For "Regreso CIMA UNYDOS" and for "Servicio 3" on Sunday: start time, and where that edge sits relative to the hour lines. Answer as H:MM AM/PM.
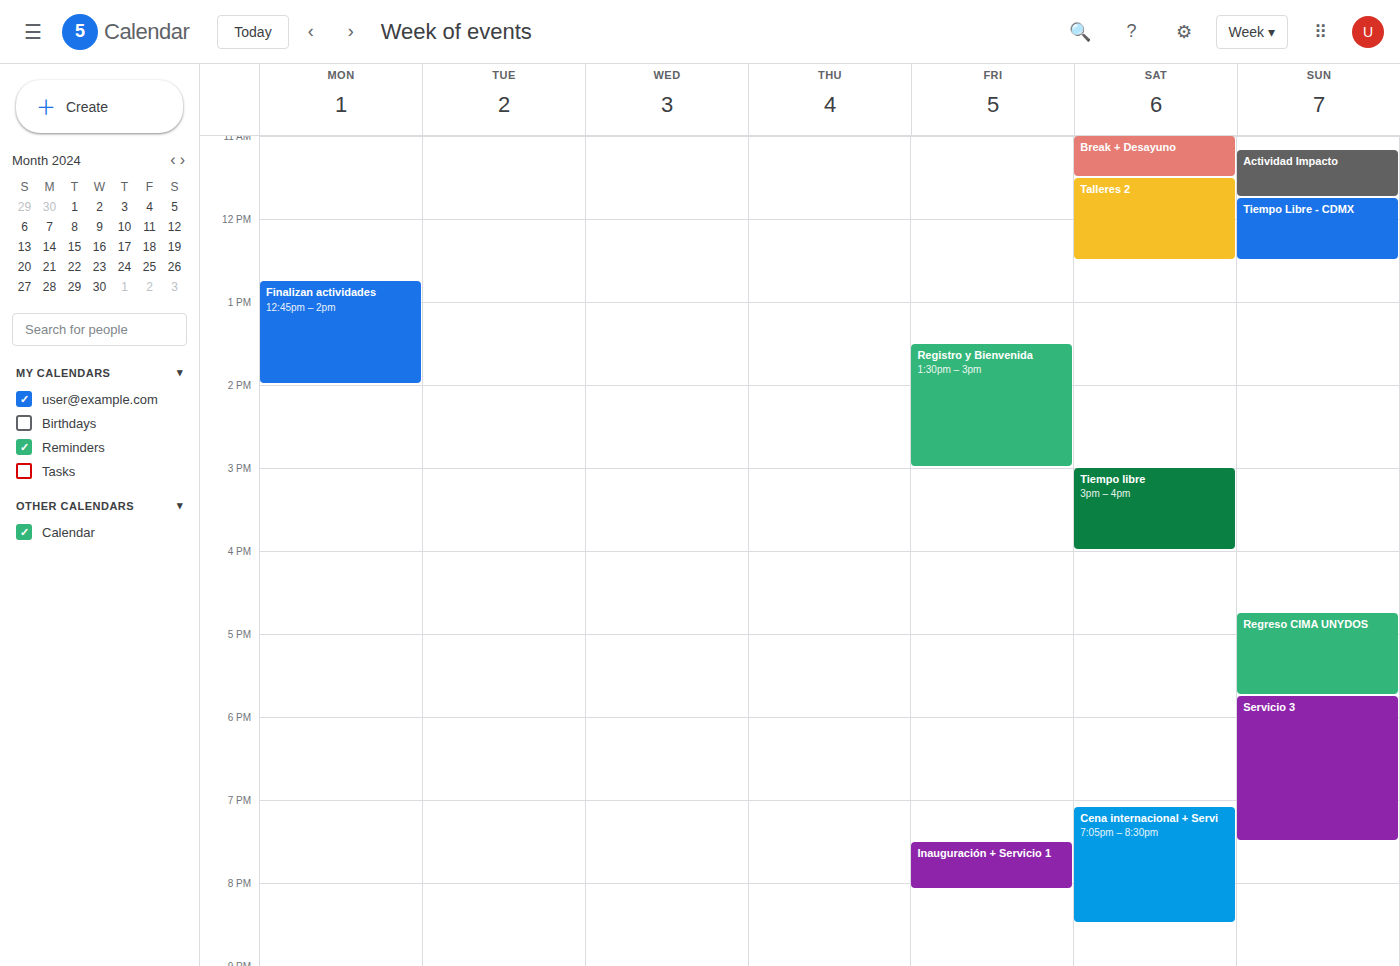
"Regreso CIMA UNYDOS": 4:45 PM, neither: three quarters of the way from the 4 PM line to the 5 PM line. "Servicio 3": 5:45 PM, neither: three quarters of the way from the 5 PM line to the 6 PM line.